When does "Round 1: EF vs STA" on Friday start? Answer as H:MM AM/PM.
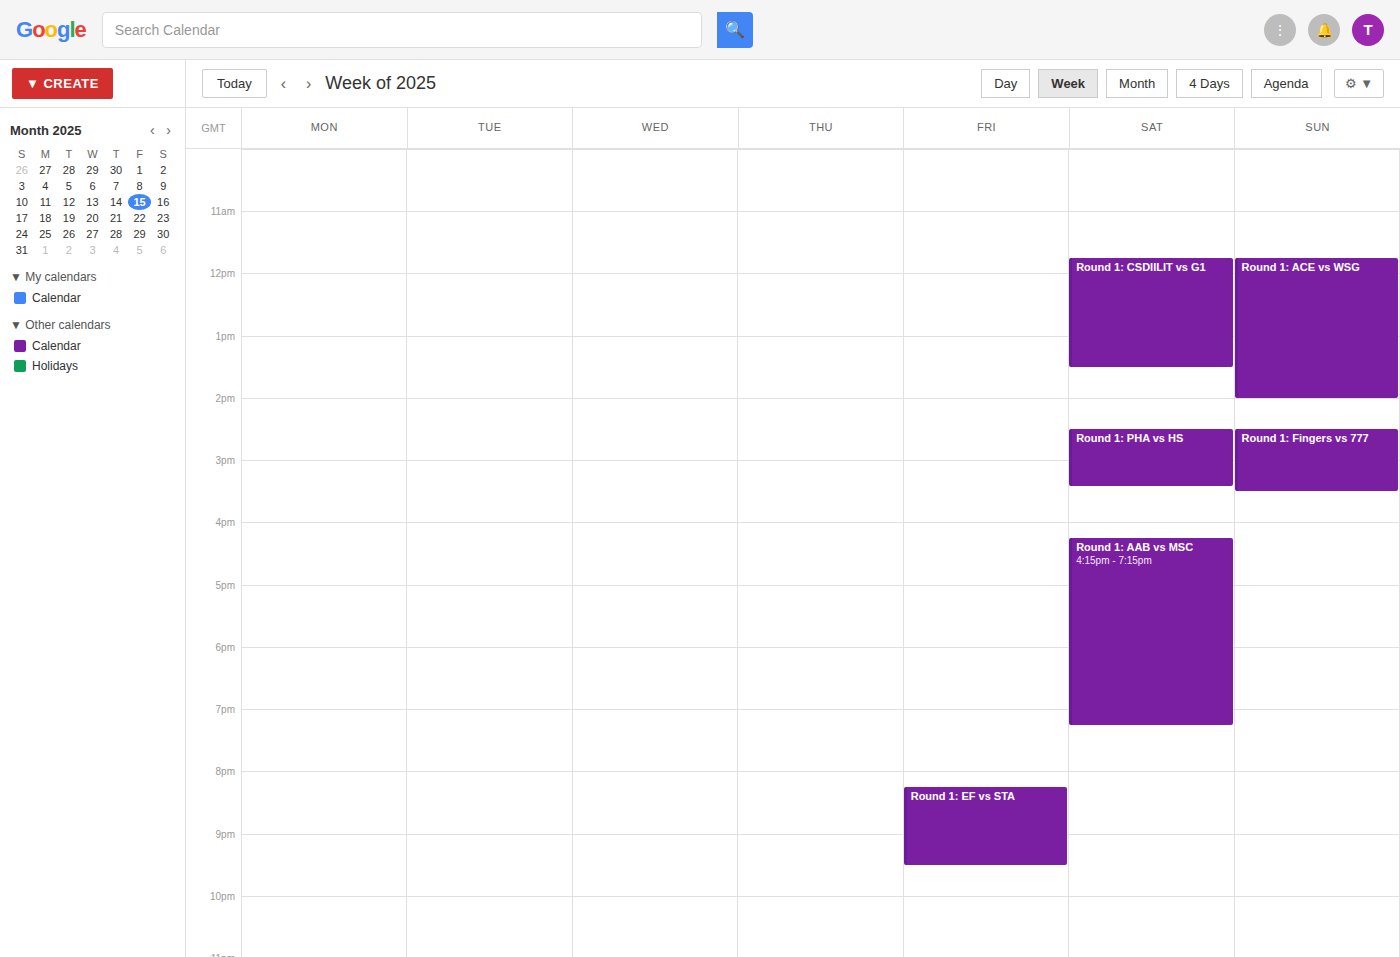
8:15 PM